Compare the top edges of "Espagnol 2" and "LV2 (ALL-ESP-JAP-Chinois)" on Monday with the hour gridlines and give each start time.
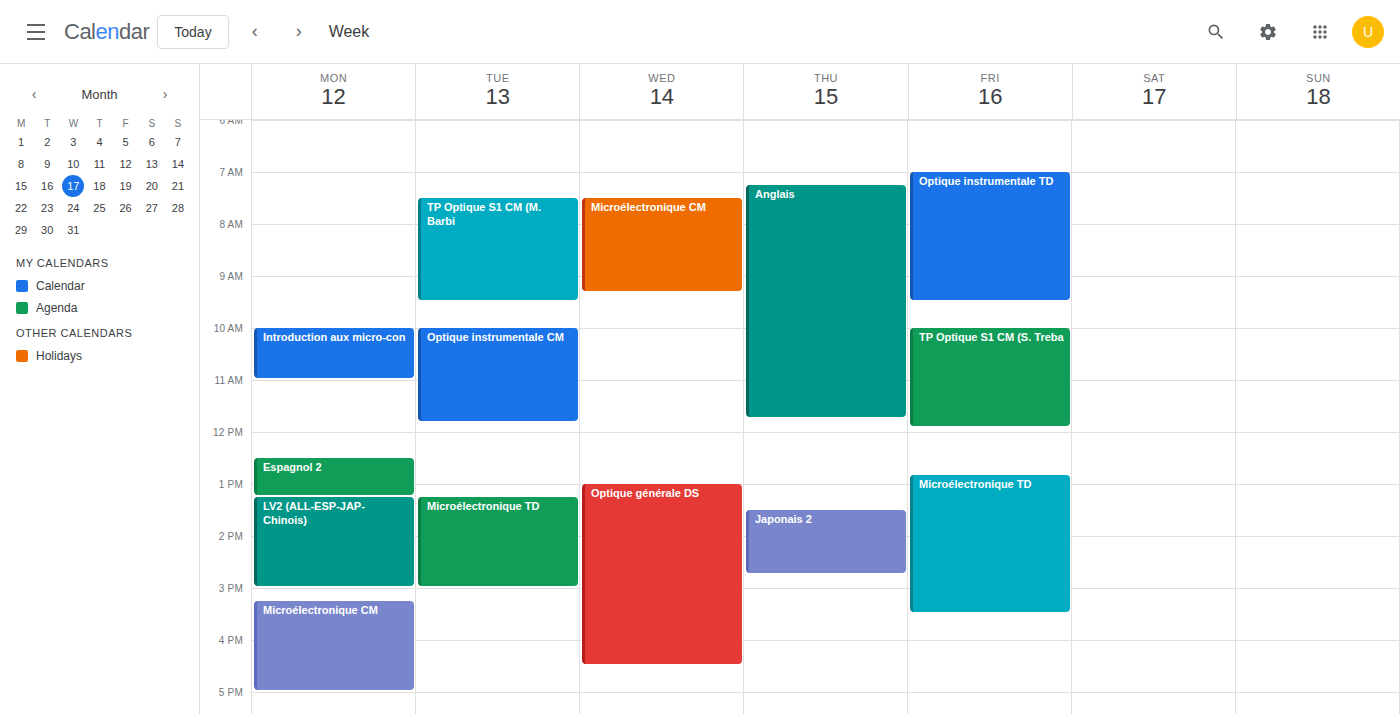
"Espagnol 2": 12:30 PM, halfway between the 12 PM and 1 PM lines. "LV2 (ALL-ESP-JAP-Chinois)": 1:15 PM, neither: a quarter of the way from the 1 PM line to the 2 PM line.